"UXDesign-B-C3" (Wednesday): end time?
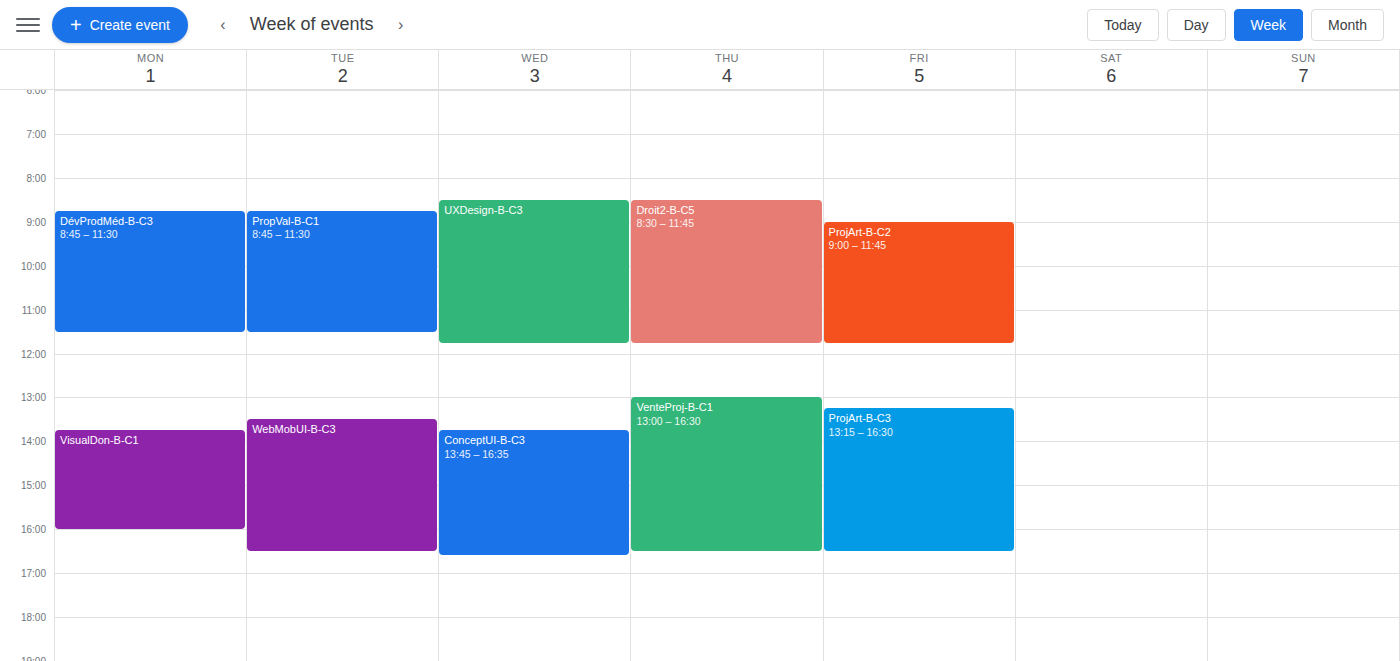
11:45 AM